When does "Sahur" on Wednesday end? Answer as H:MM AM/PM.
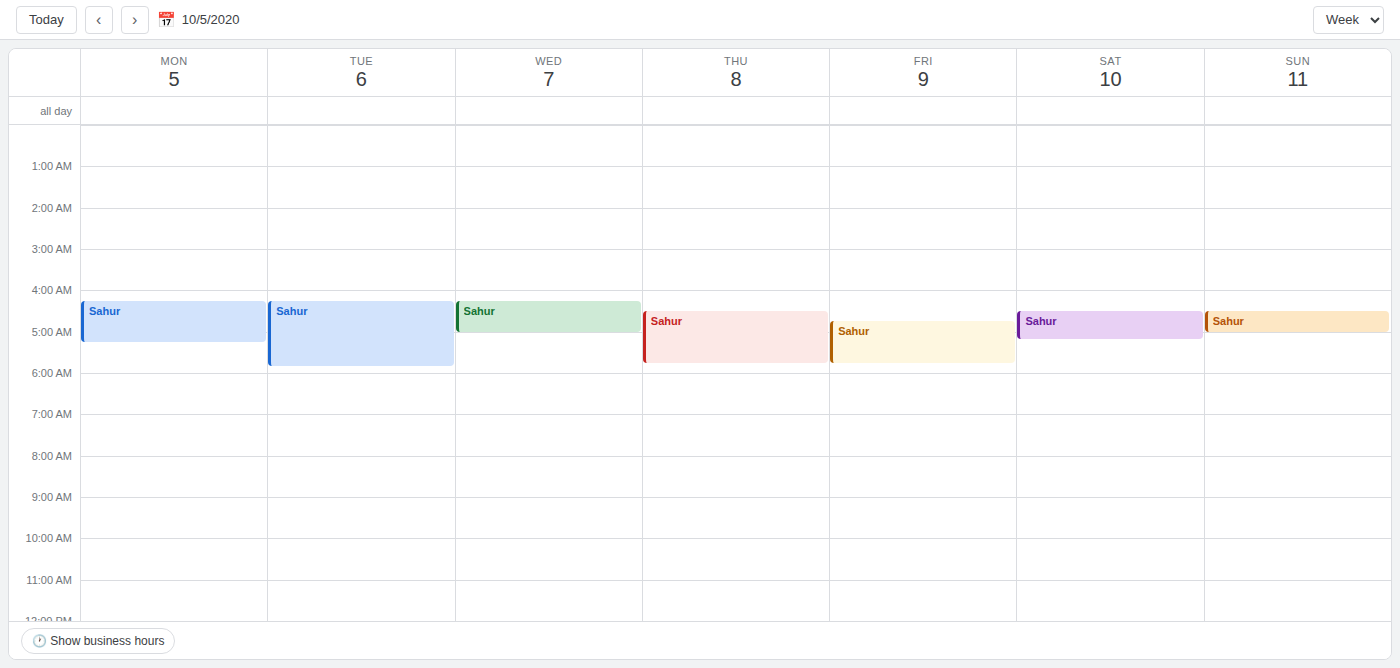
5:00 AM